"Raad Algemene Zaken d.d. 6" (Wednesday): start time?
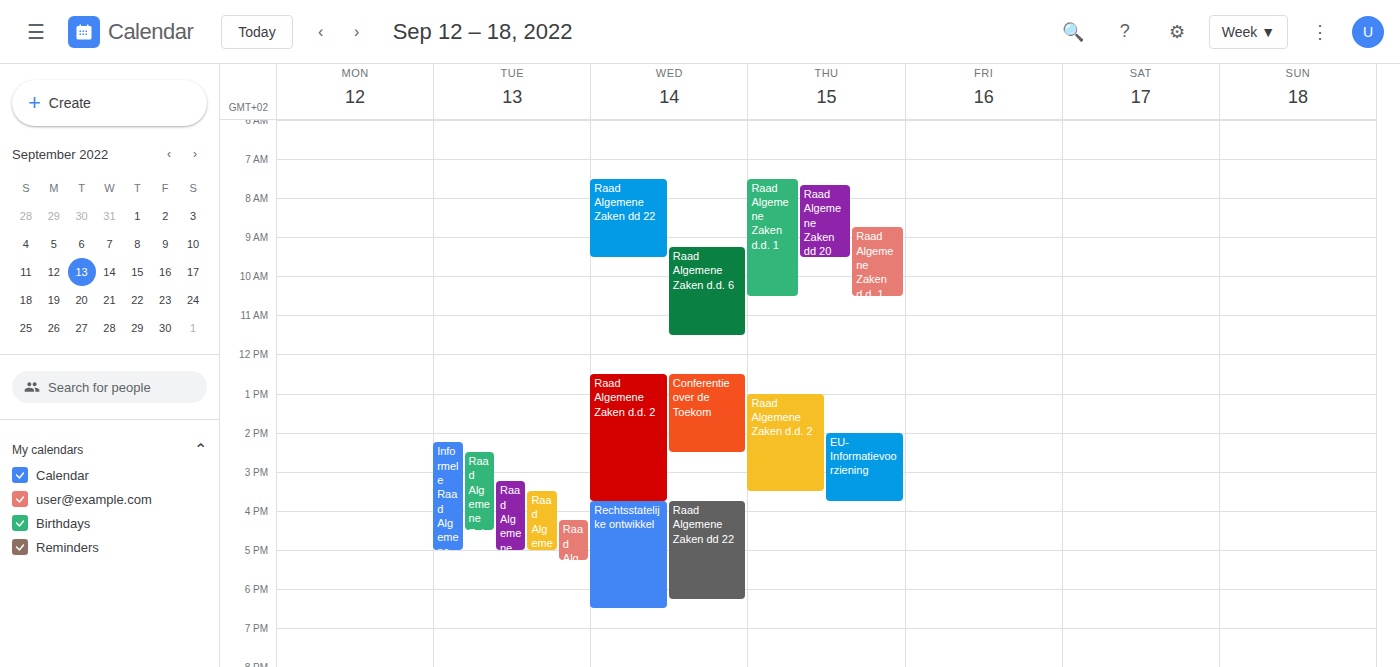
9:15 AM